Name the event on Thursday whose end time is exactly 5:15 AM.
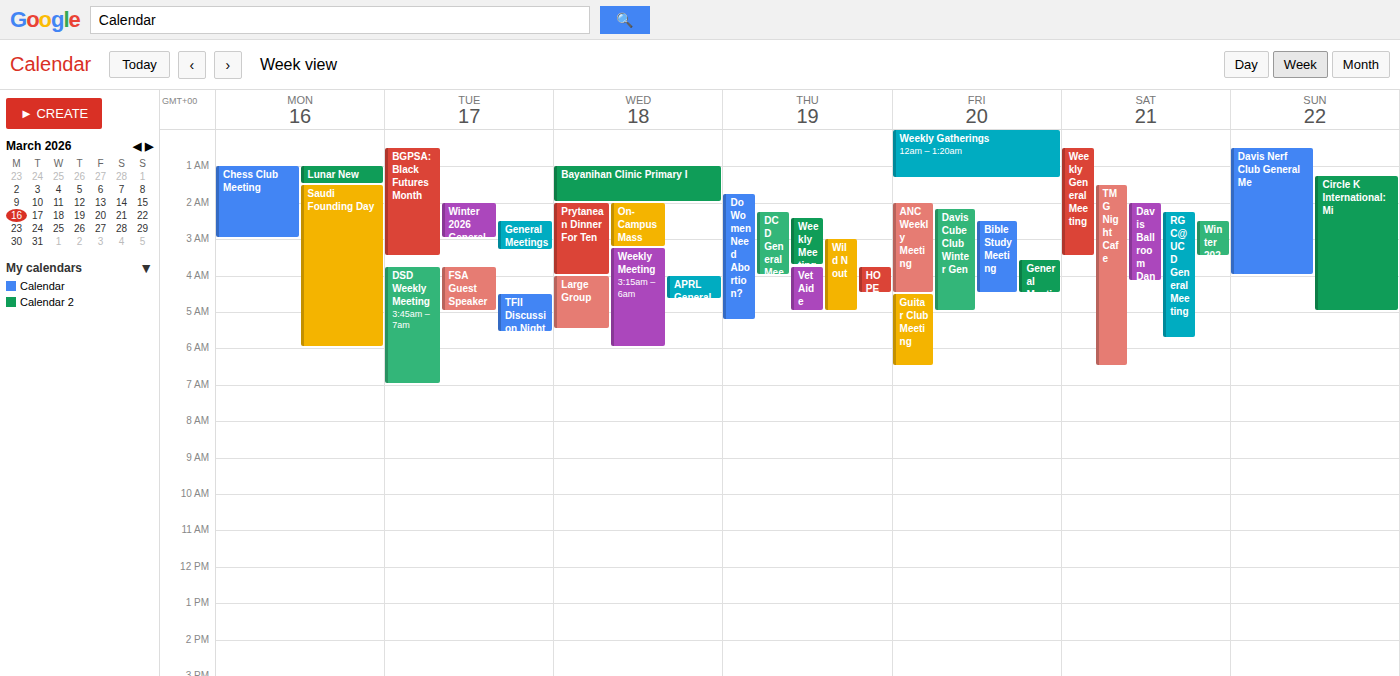
"Do Women Need Abortion?"